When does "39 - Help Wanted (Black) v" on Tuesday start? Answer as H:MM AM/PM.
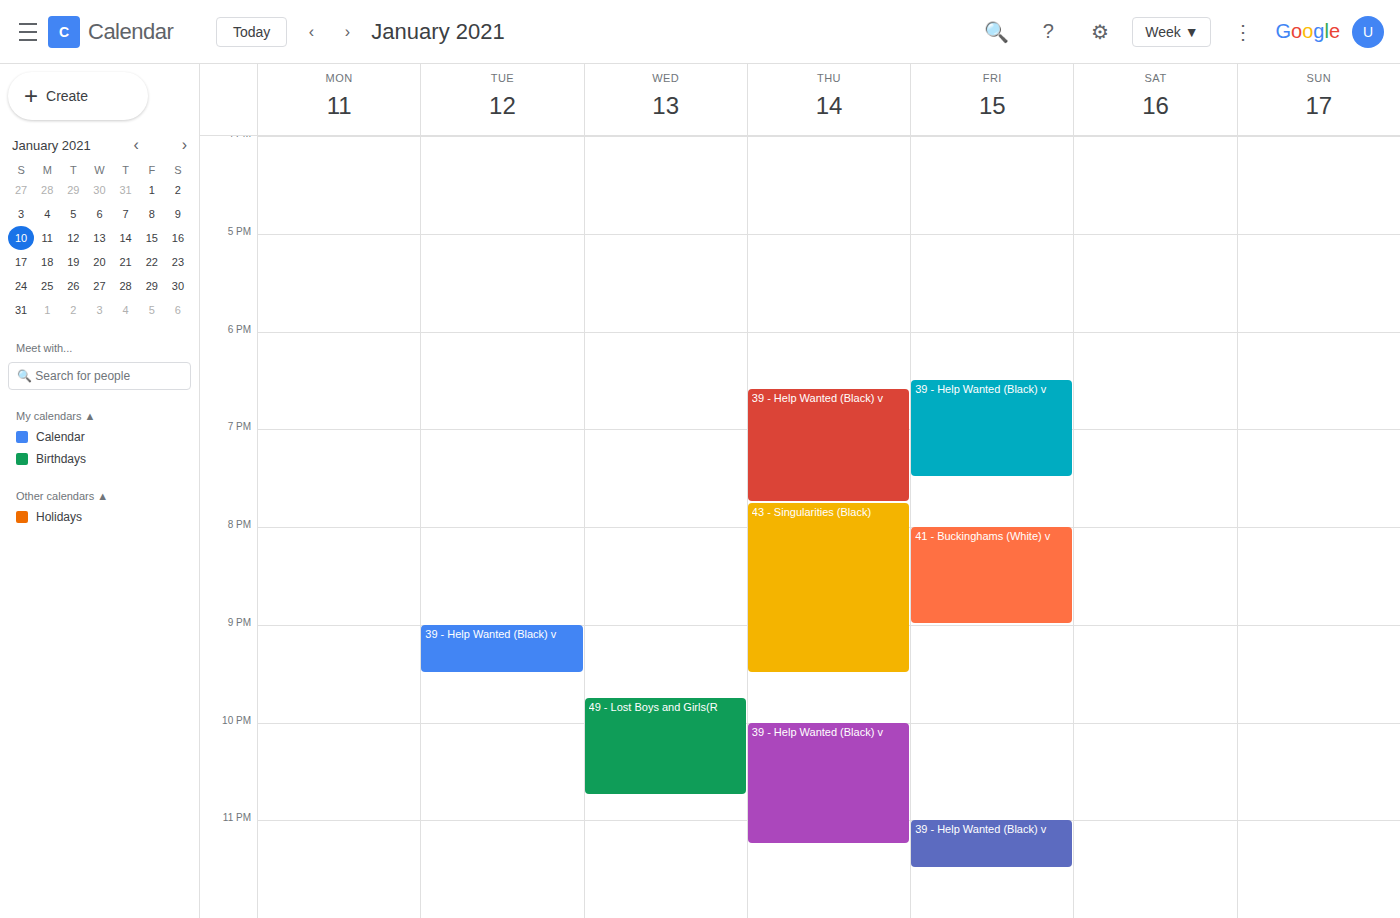
9:00 PM